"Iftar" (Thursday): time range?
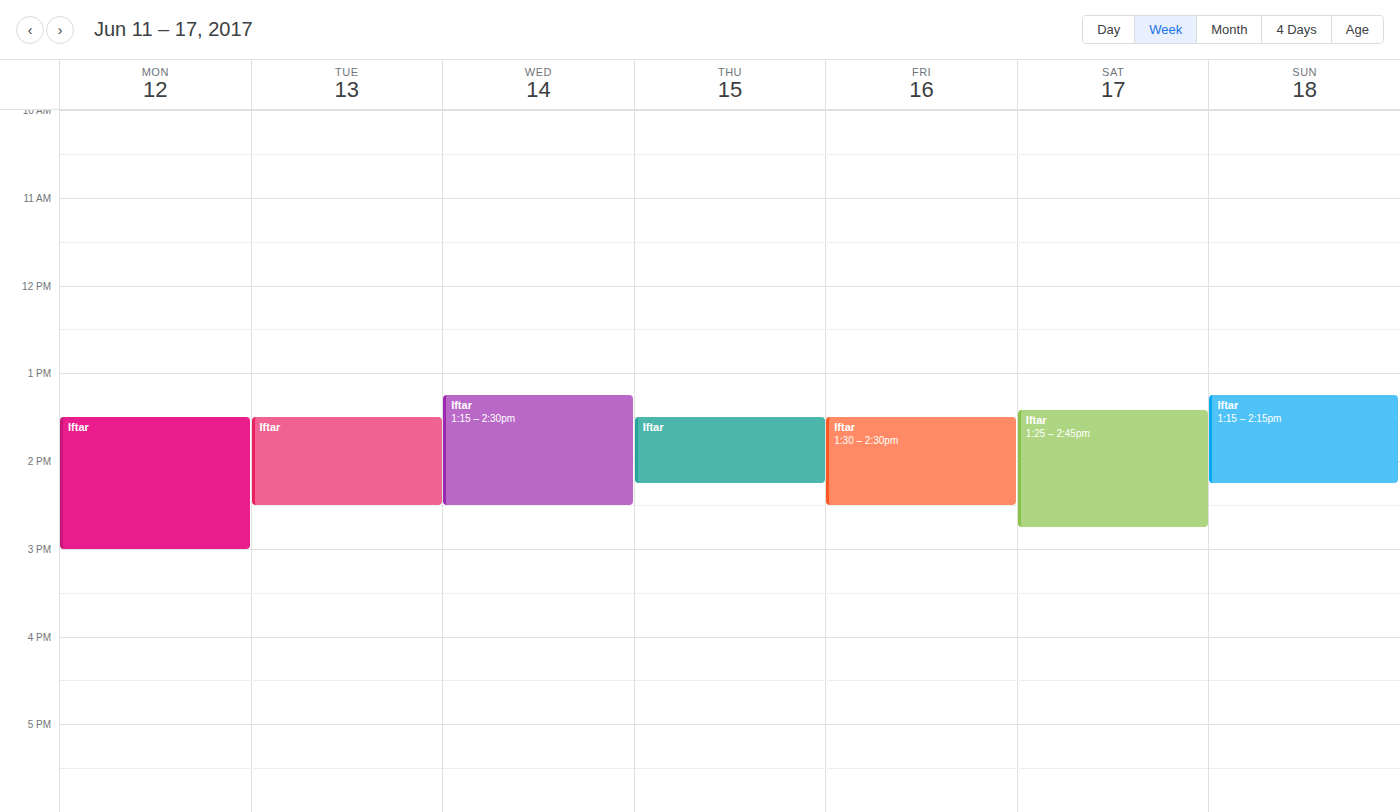
1:30 PM to 2:15 PM